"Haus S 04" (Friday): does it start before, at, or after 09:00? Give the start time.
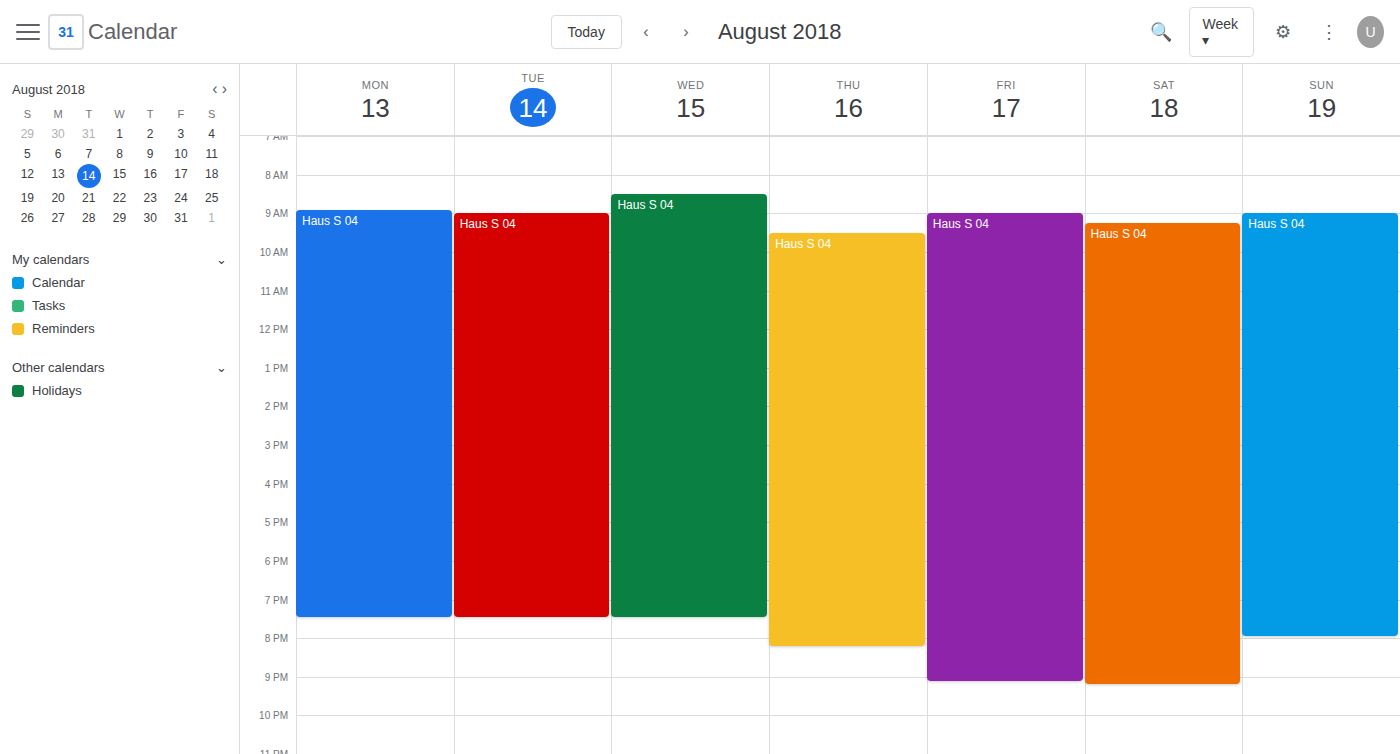
09:00 -- exactly at 09:00, on the 09:00 line.